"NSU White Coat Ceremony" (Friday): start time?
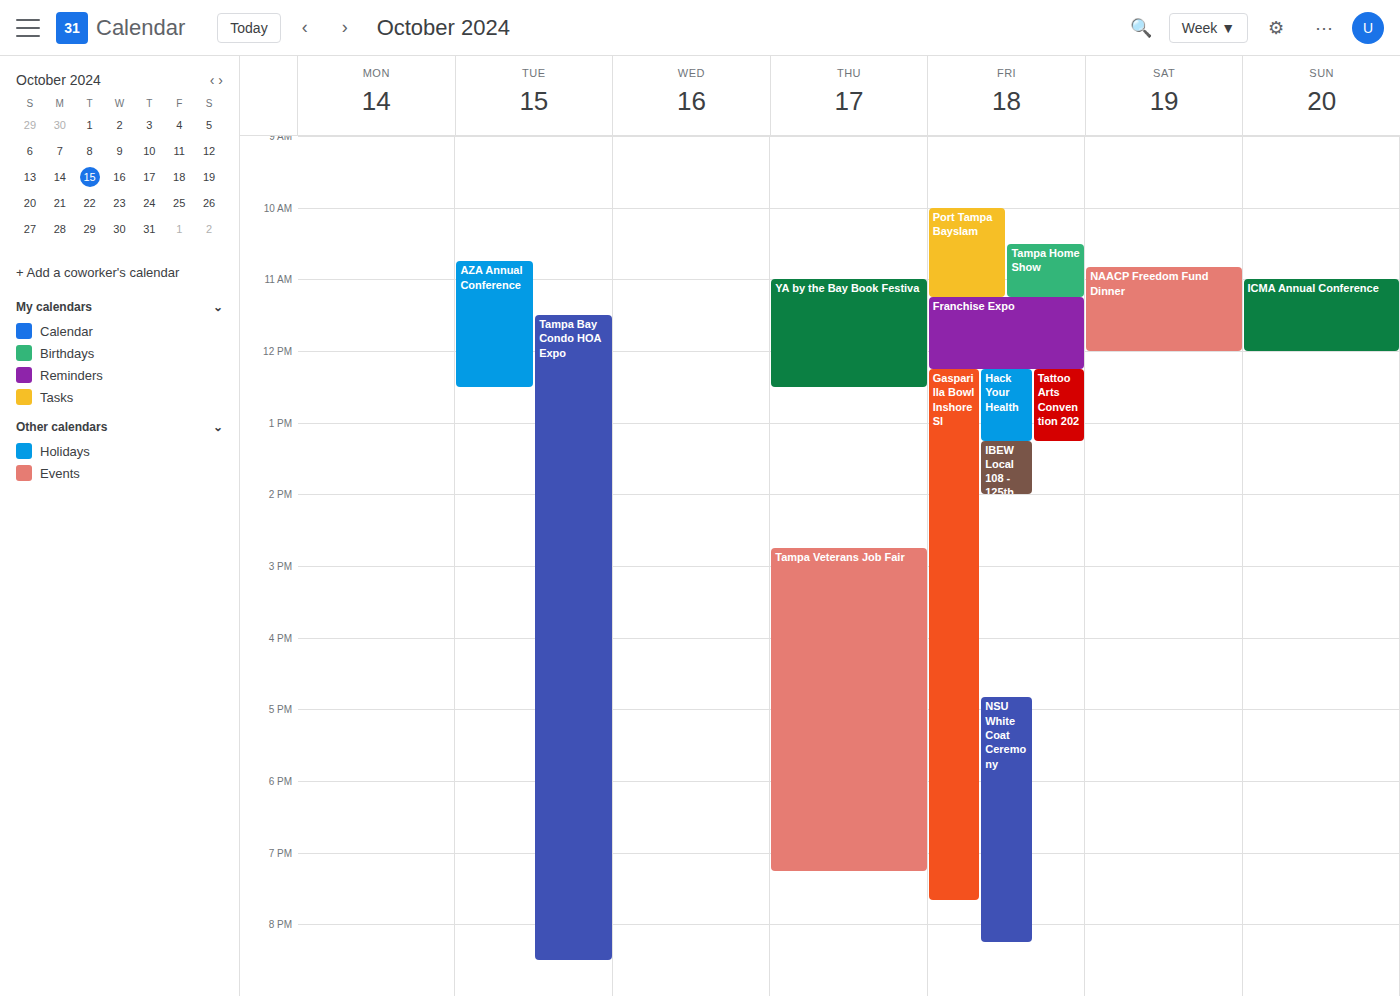
16:50